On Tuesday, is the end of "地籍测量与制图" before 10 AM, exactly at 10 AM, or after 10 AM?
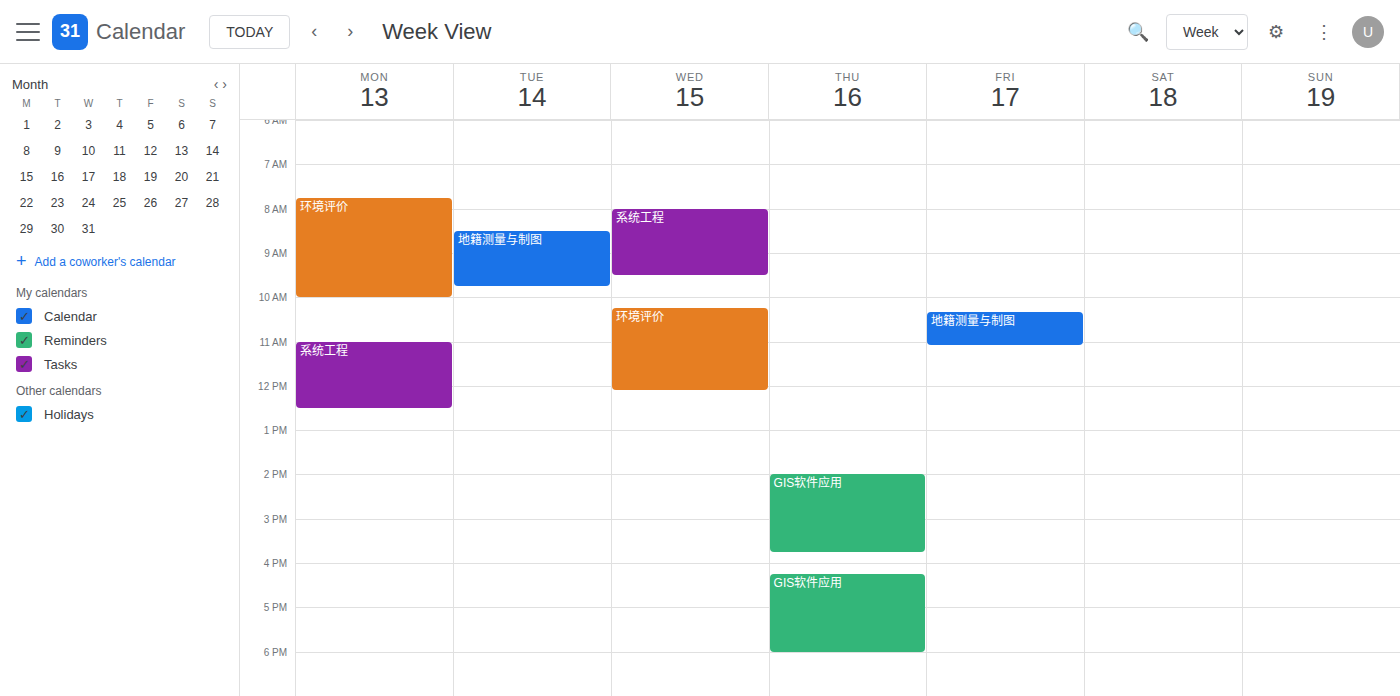
9:45 AM -- before 10 AM, 15 minutes above the 10 AM line.